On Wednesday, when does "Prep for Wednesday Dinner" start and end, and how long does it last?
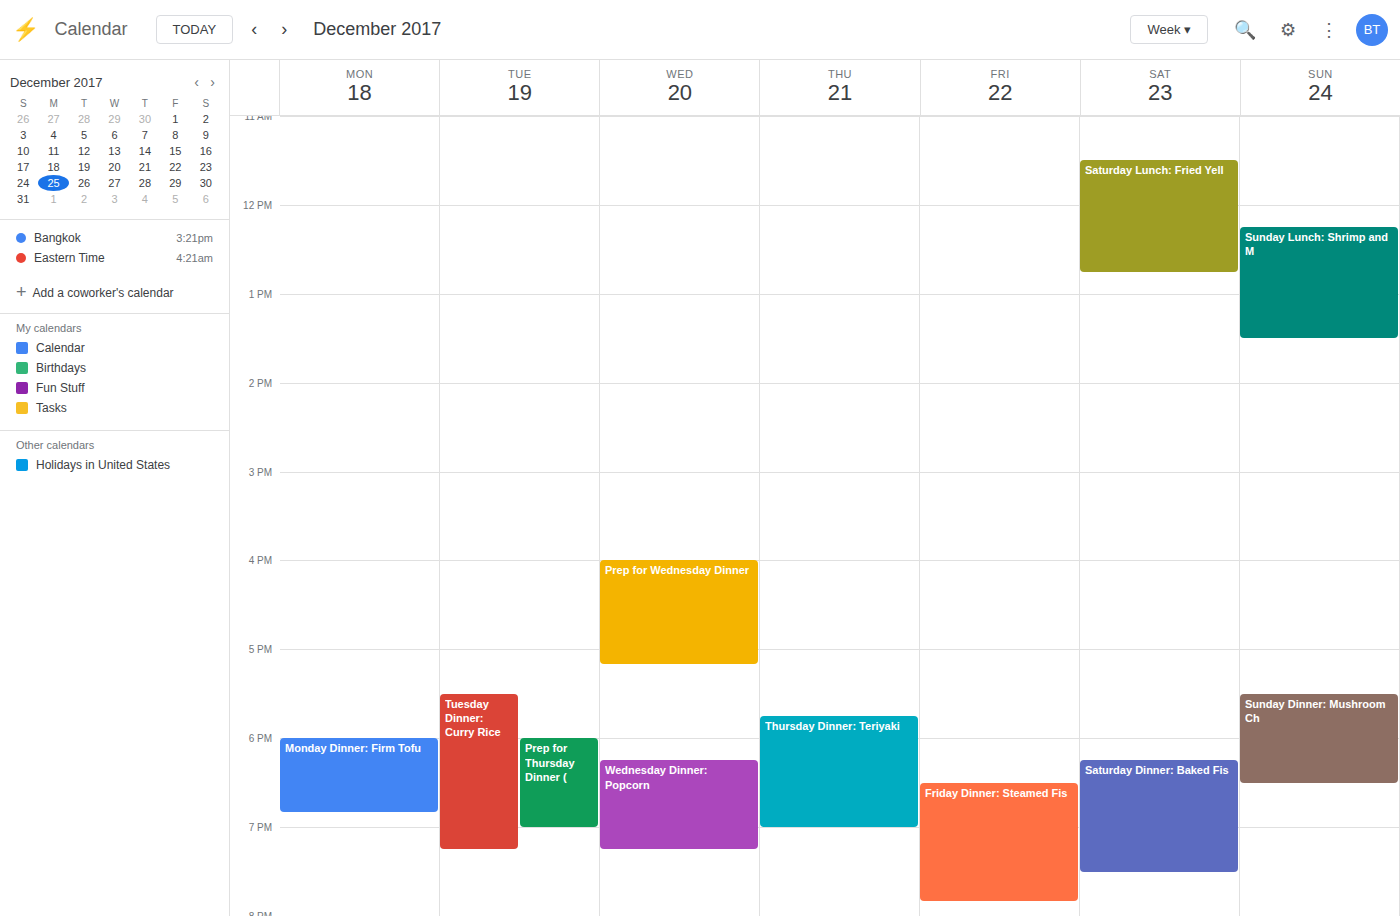
4:00 PM to 5:10 PM, 1 hour 10 minutes